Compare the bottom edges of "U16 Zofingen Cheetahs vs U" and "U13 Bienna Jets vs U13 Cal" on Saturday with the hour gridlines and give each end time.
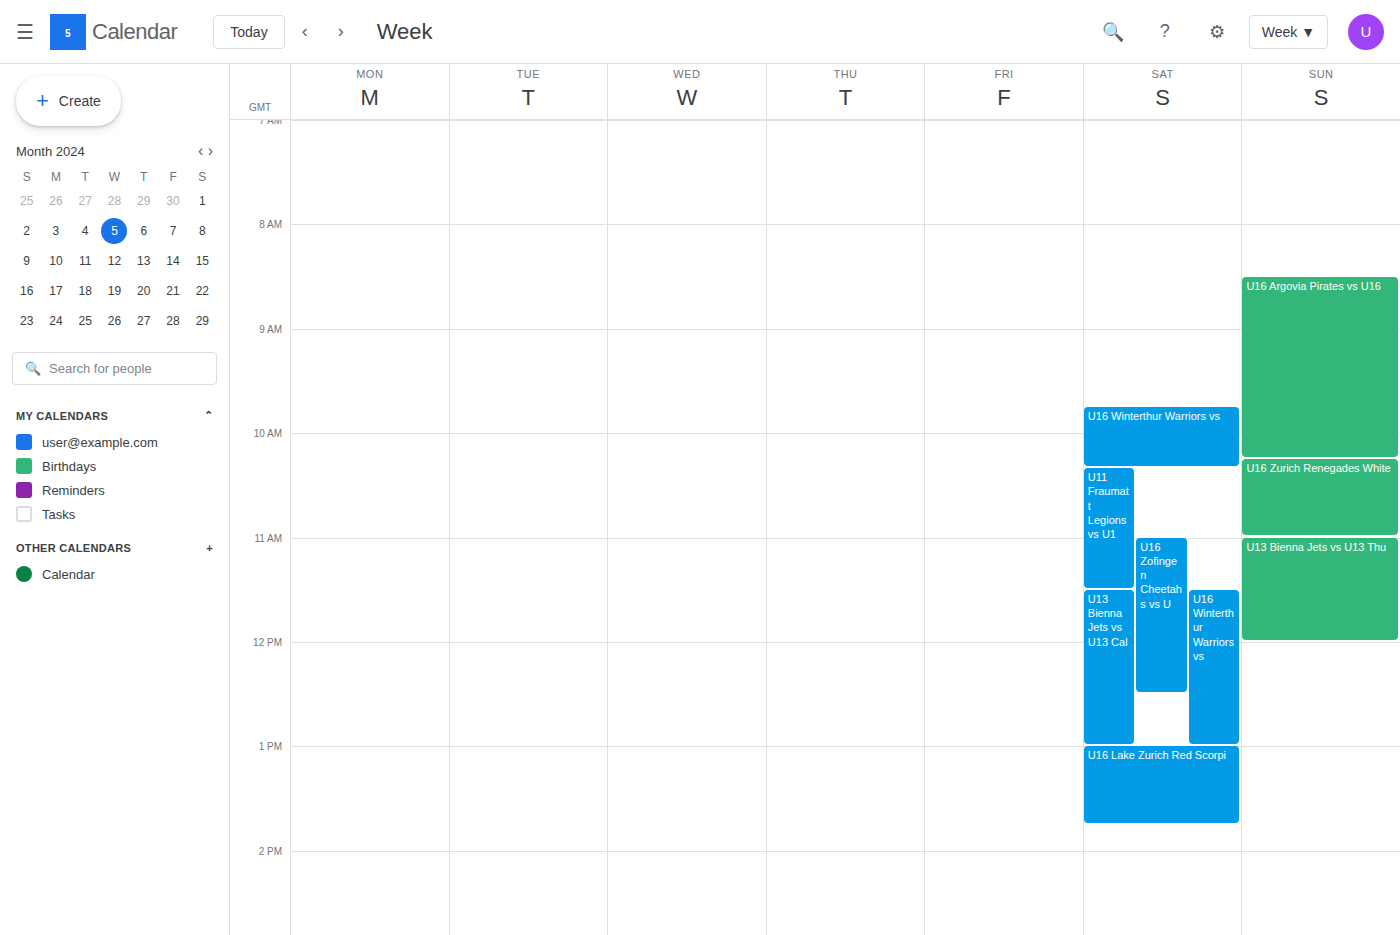
"U16 Zofingen Cheetahs vs U": 12:30 PM, halfway between the 12 PM and 1 PM lines. "U13 Bienna Jets vs U13 Cal": 1:00 PM, exactly on the 1 PM line.